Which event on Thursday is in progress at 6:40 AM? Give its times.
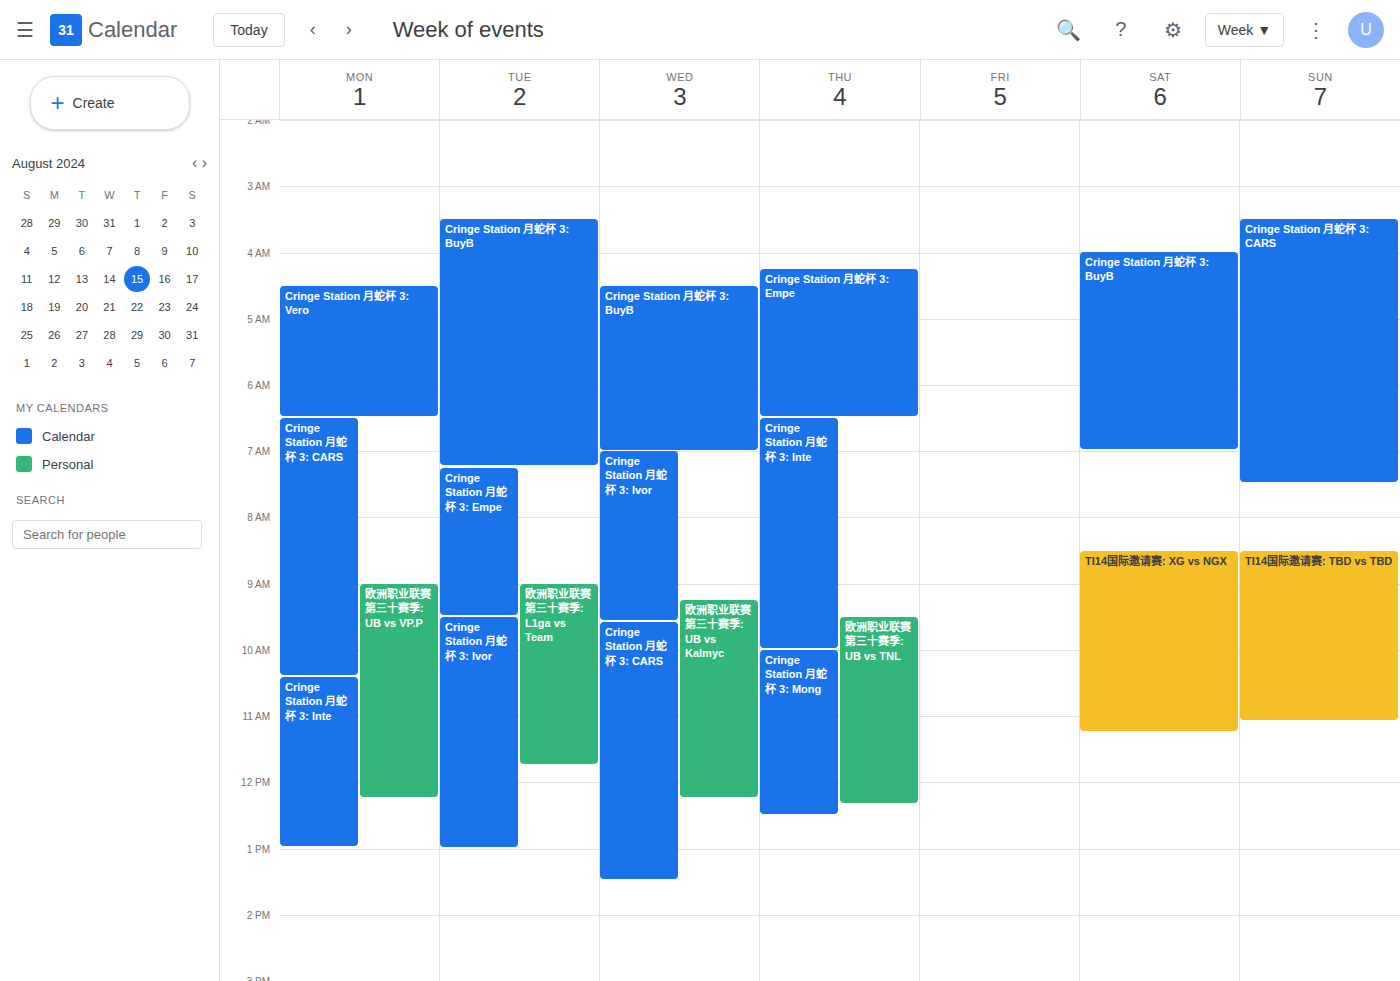
"Cringe Station 月蛇杯 3: Inte", 6:30 AM to 10:00 AM